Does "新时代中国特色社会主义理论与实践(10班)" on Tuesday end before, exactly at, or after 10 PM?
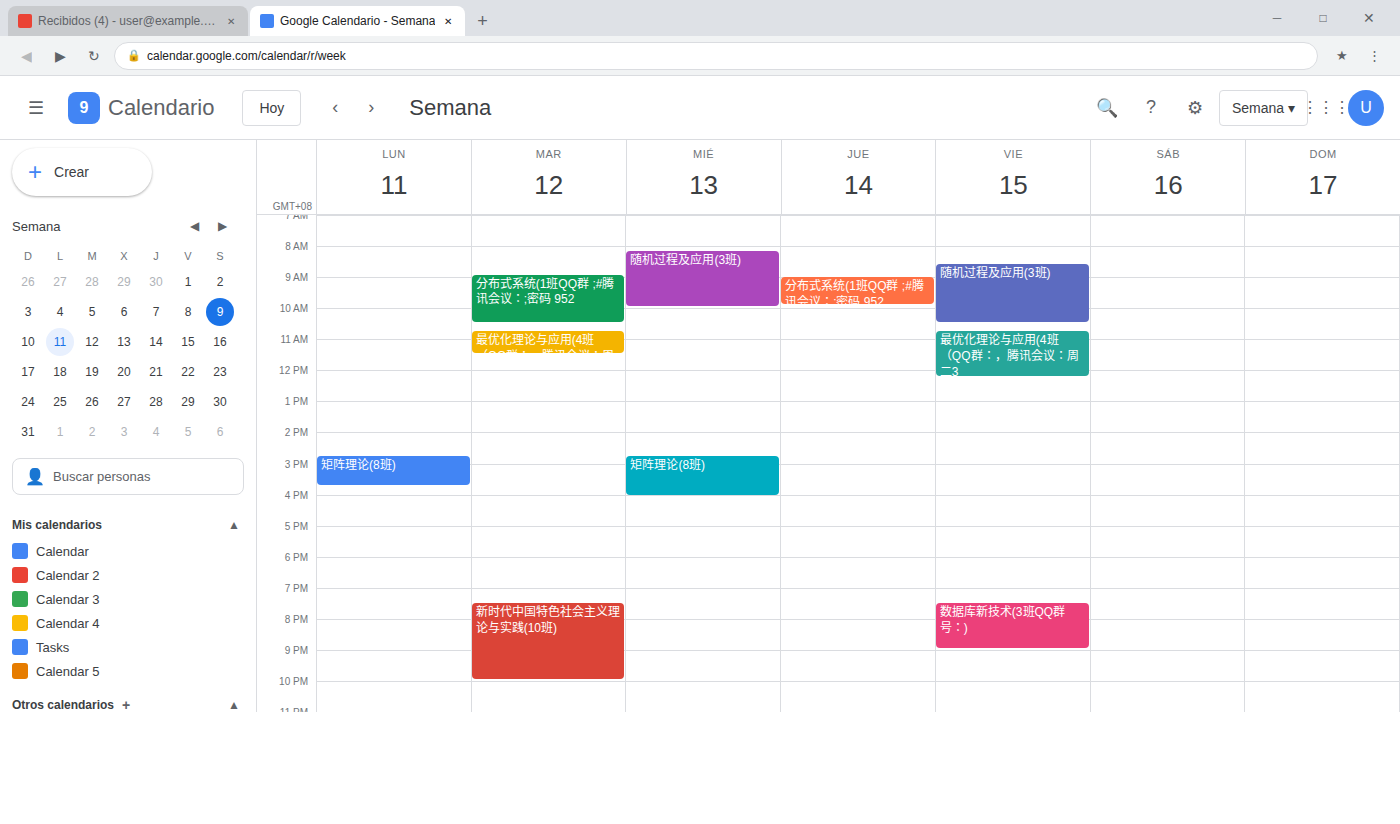
10:00 PM -- exactly at 10 PM, on the 10 PM line.